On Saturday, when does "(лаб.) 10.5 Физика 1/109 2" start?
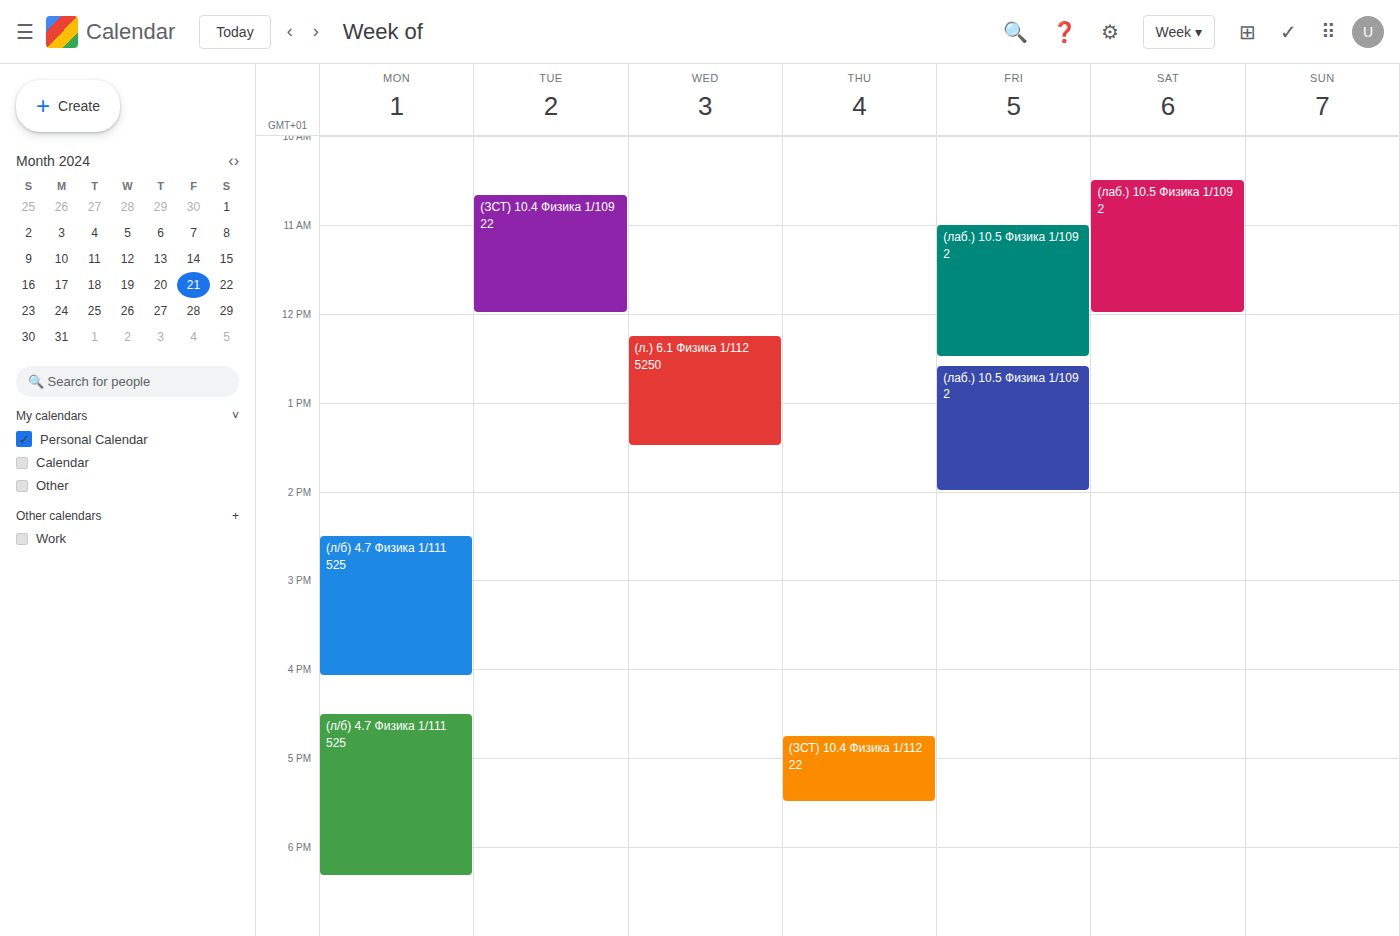
10:30 AM